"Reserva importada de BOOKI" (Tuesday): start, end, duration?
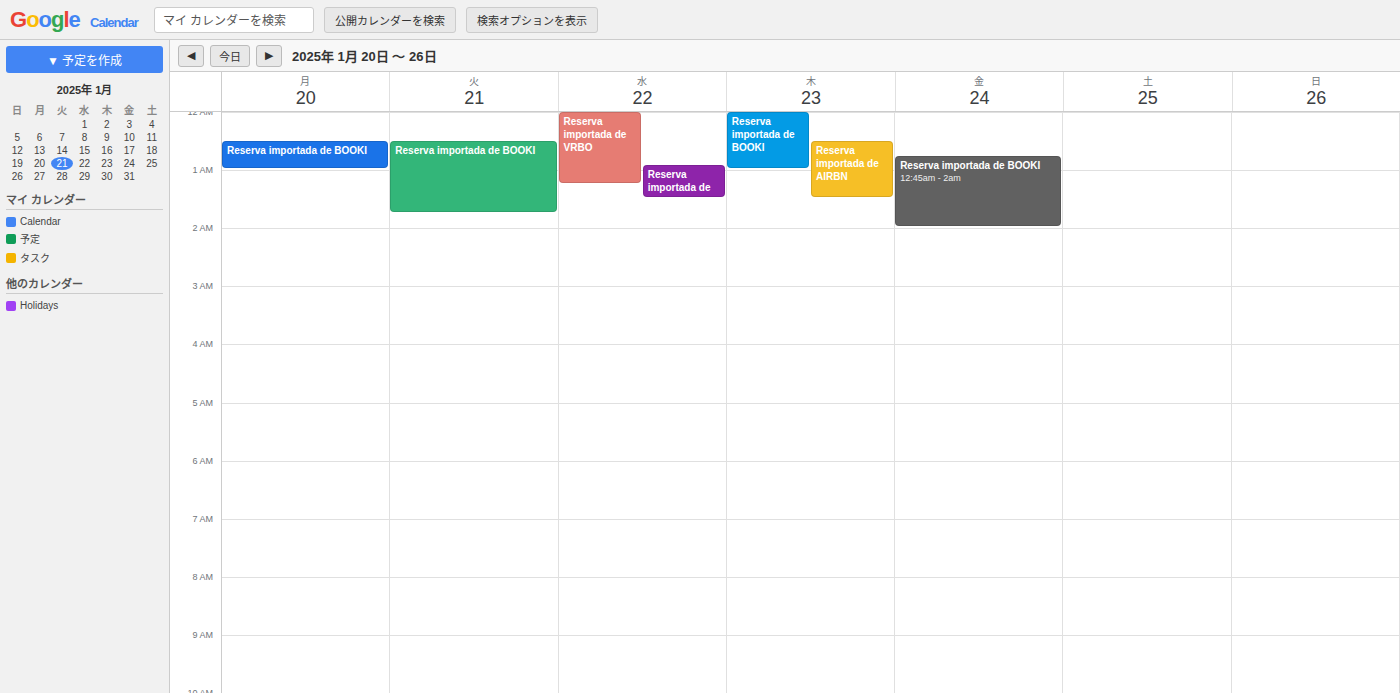
12:30 AM to 1:45 AM, 1 hour 15 minutes